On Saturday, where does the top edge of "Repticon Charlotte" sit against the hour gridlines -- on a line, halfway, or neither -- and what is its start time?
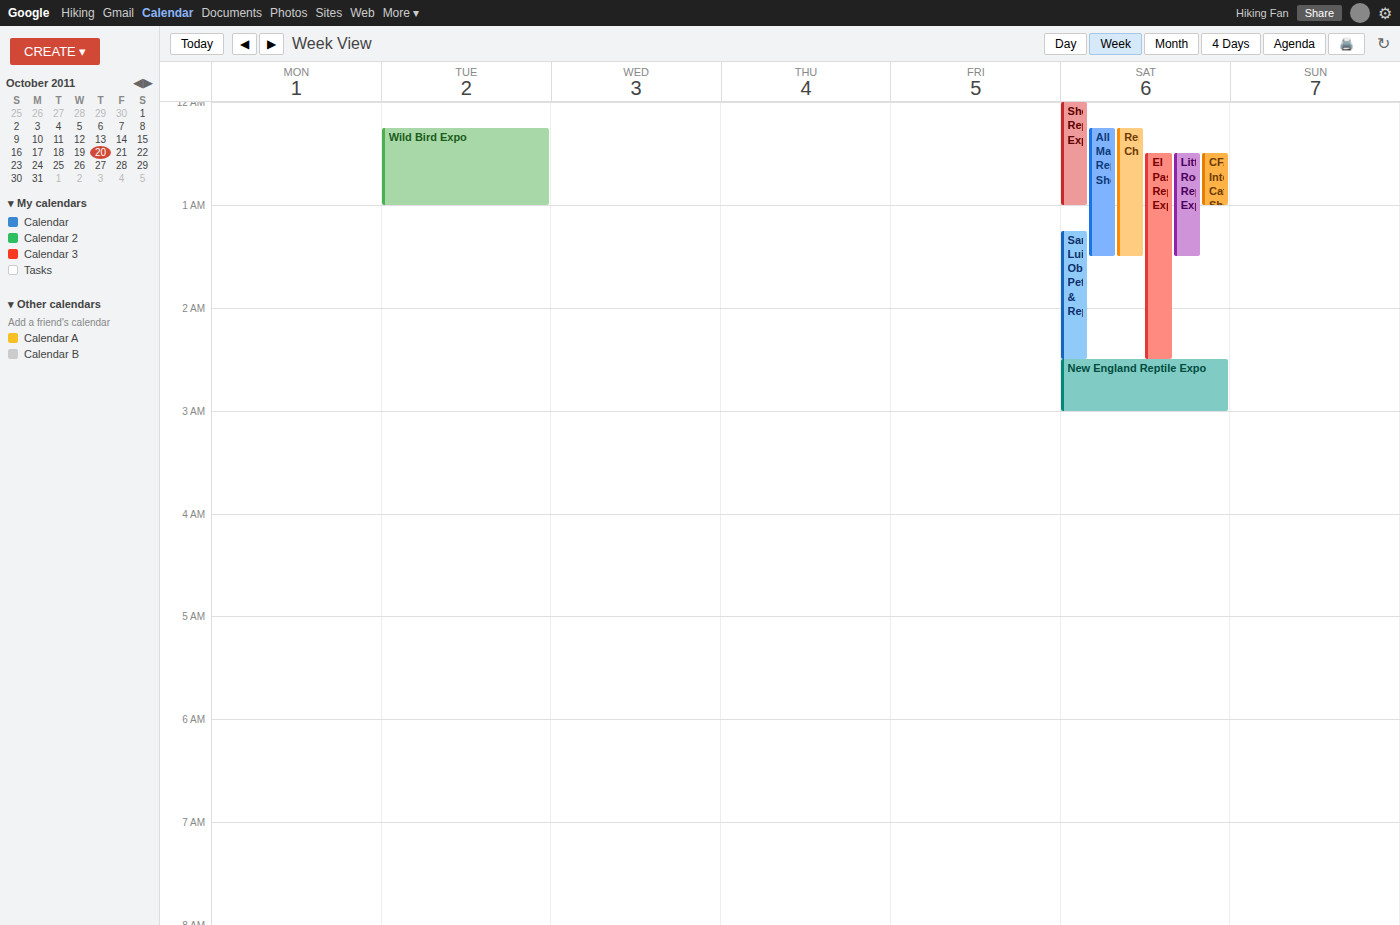
12:15 AM -- neither: a quarter of the way from the 12 AM line to the 1 AM line.